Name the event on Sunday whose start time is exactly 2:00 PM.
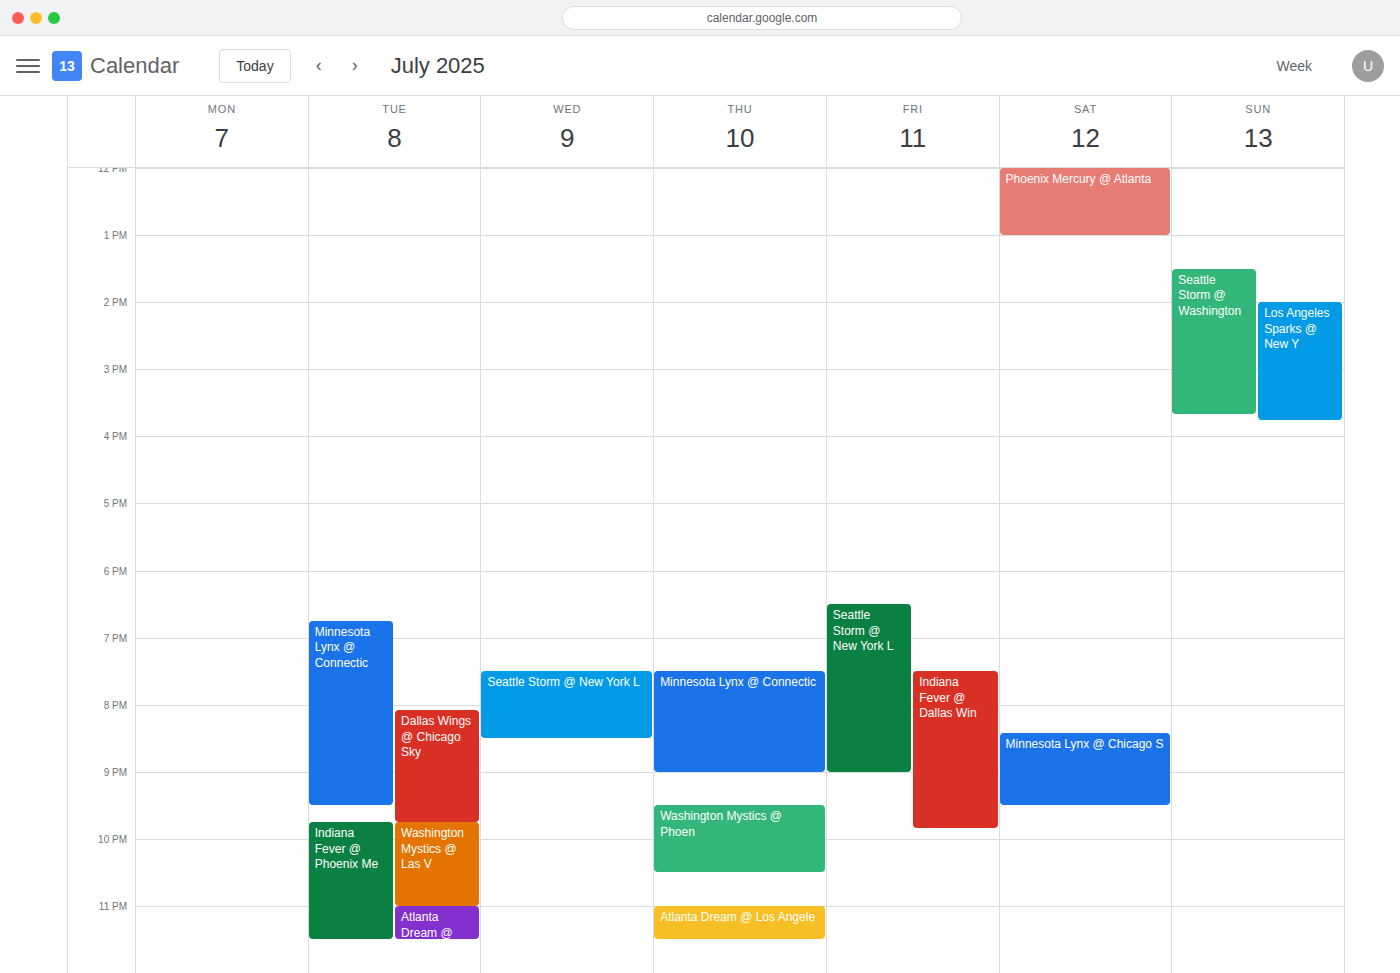
"Los Angeles Sparks @ New Y"